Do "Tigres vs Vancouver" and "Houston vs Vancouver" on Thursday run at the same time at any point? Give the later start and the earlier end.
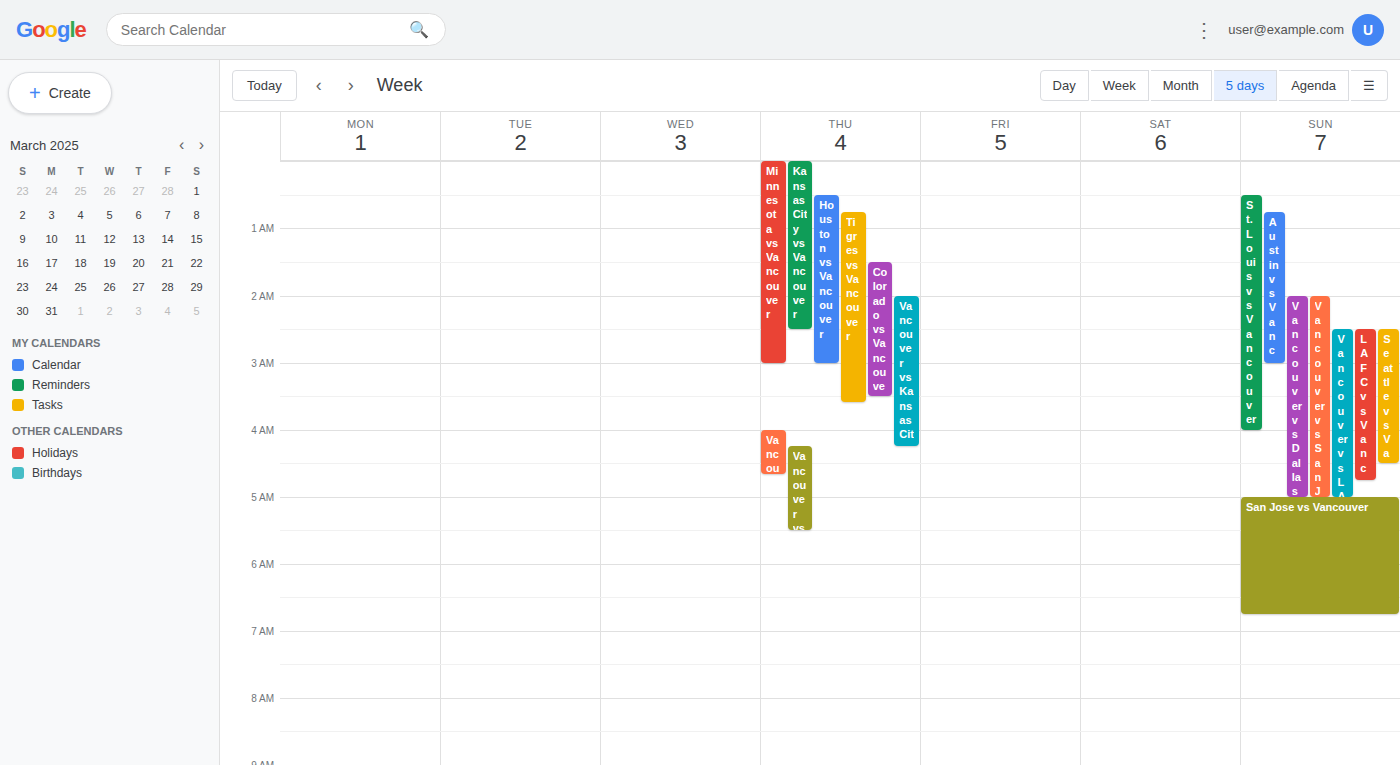
"Tigres vs Vancouver" starts at 12:45 AM, before "Houston vs Vancouver" ends at 3:00 AM -- they overlap.